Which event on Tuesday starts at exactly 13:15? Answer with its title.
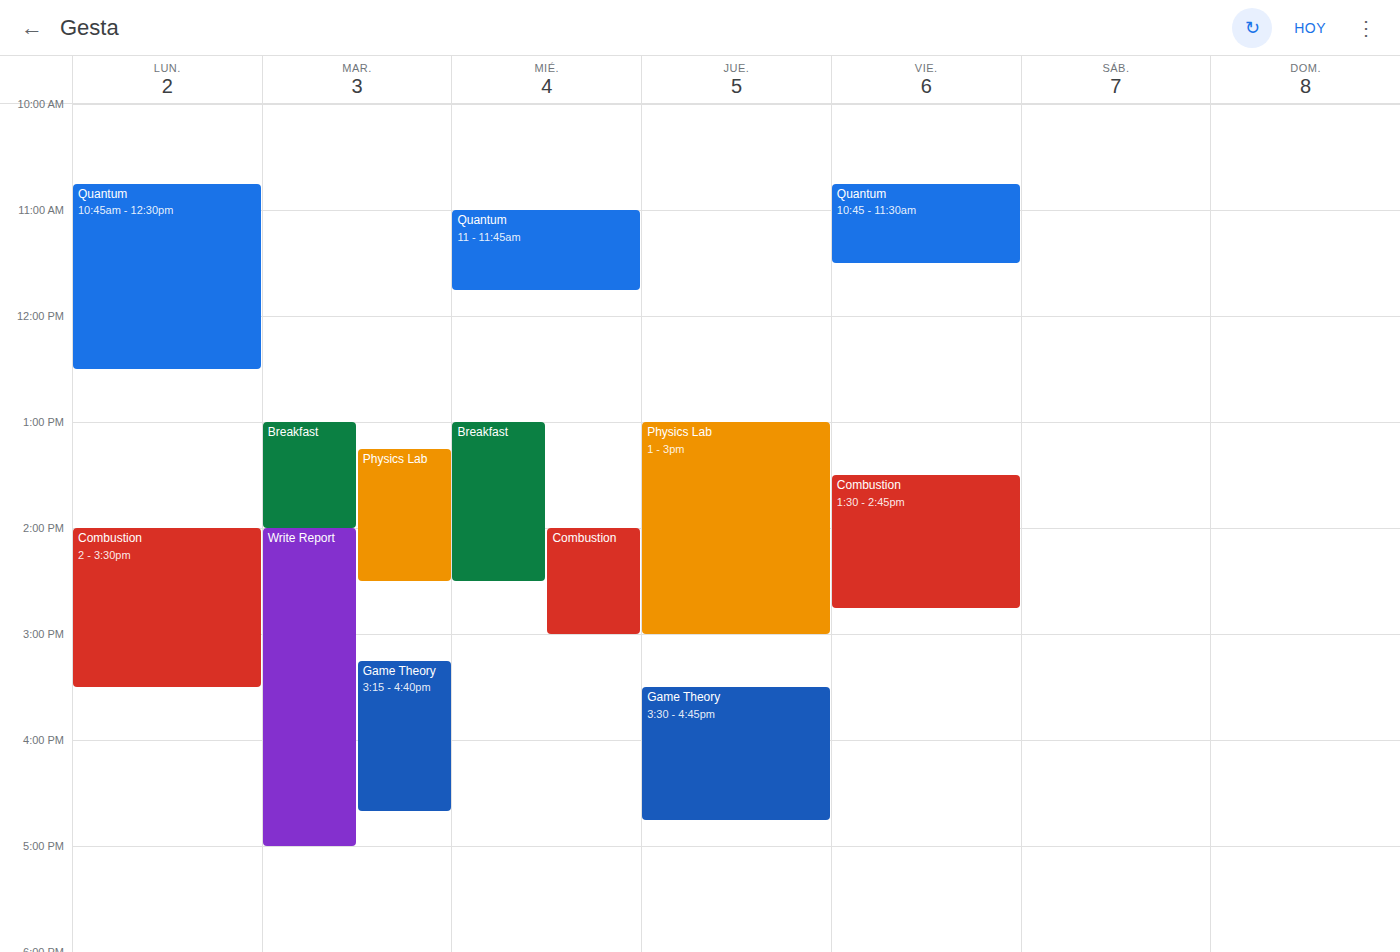
"Physics Lab"